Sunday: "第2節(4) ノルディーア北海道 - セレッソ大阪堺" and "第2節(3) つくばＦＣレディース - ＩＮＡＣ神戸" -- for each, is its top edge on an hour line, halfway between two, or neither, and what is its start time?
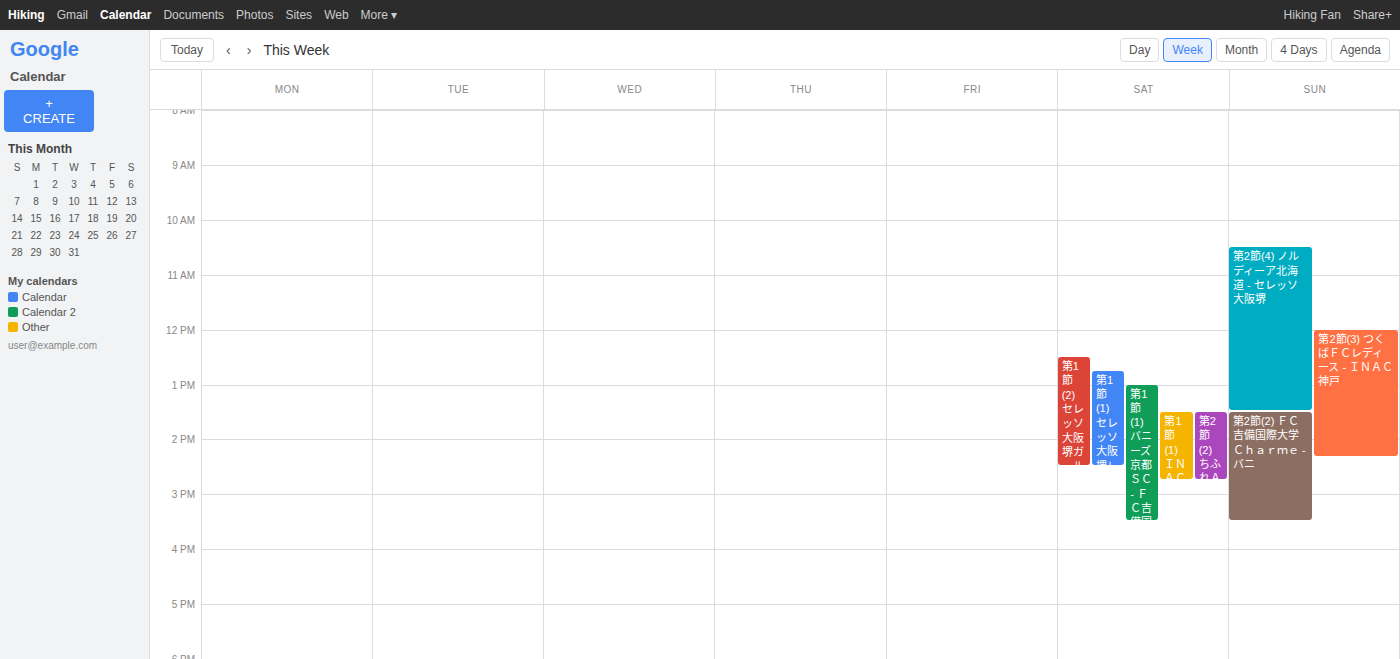
"第2節(4) ノルディーア北海道 - セレッソ大阪堺": 10:30 AM, halfway between the 10 AM and 11 AM lines. "第2節(3) つくばＦＣレディース - ＩＮＡＣ神戸": 12:00 PM, exactly on the 12 PM line.